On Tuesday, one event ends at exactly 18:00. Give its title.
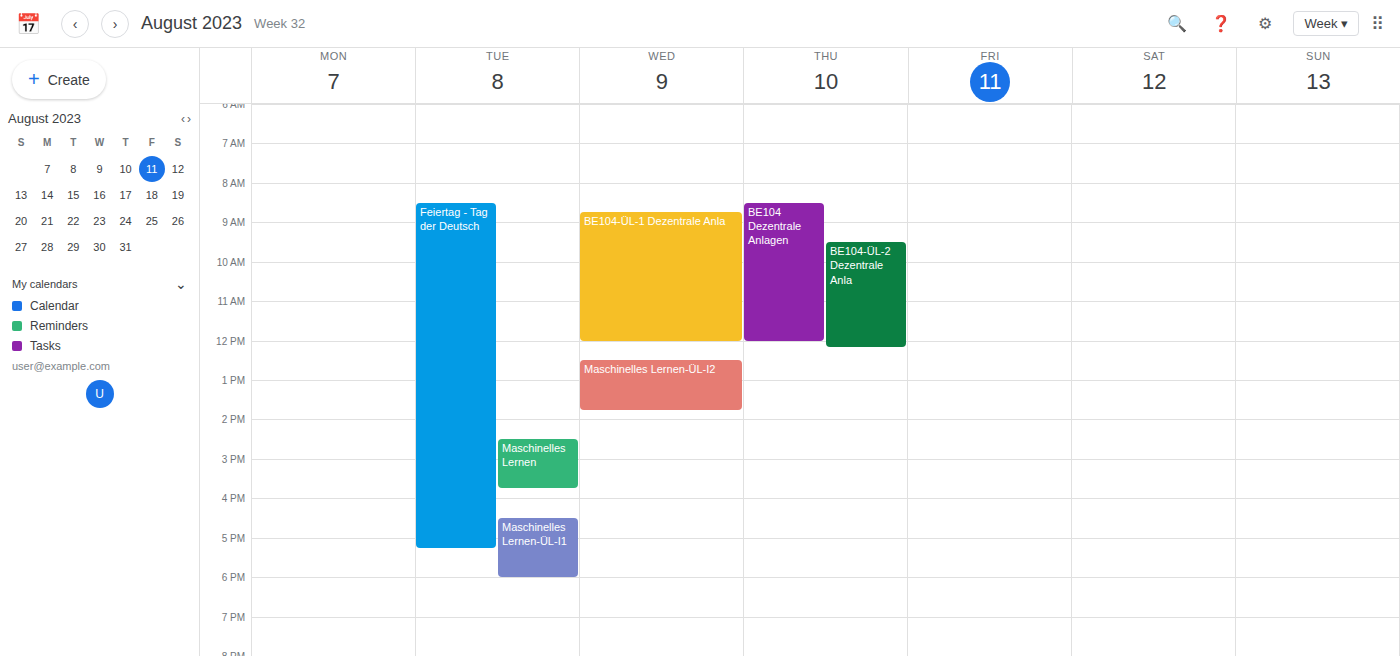
"Maschinelles Lernen-ÜL-I1"